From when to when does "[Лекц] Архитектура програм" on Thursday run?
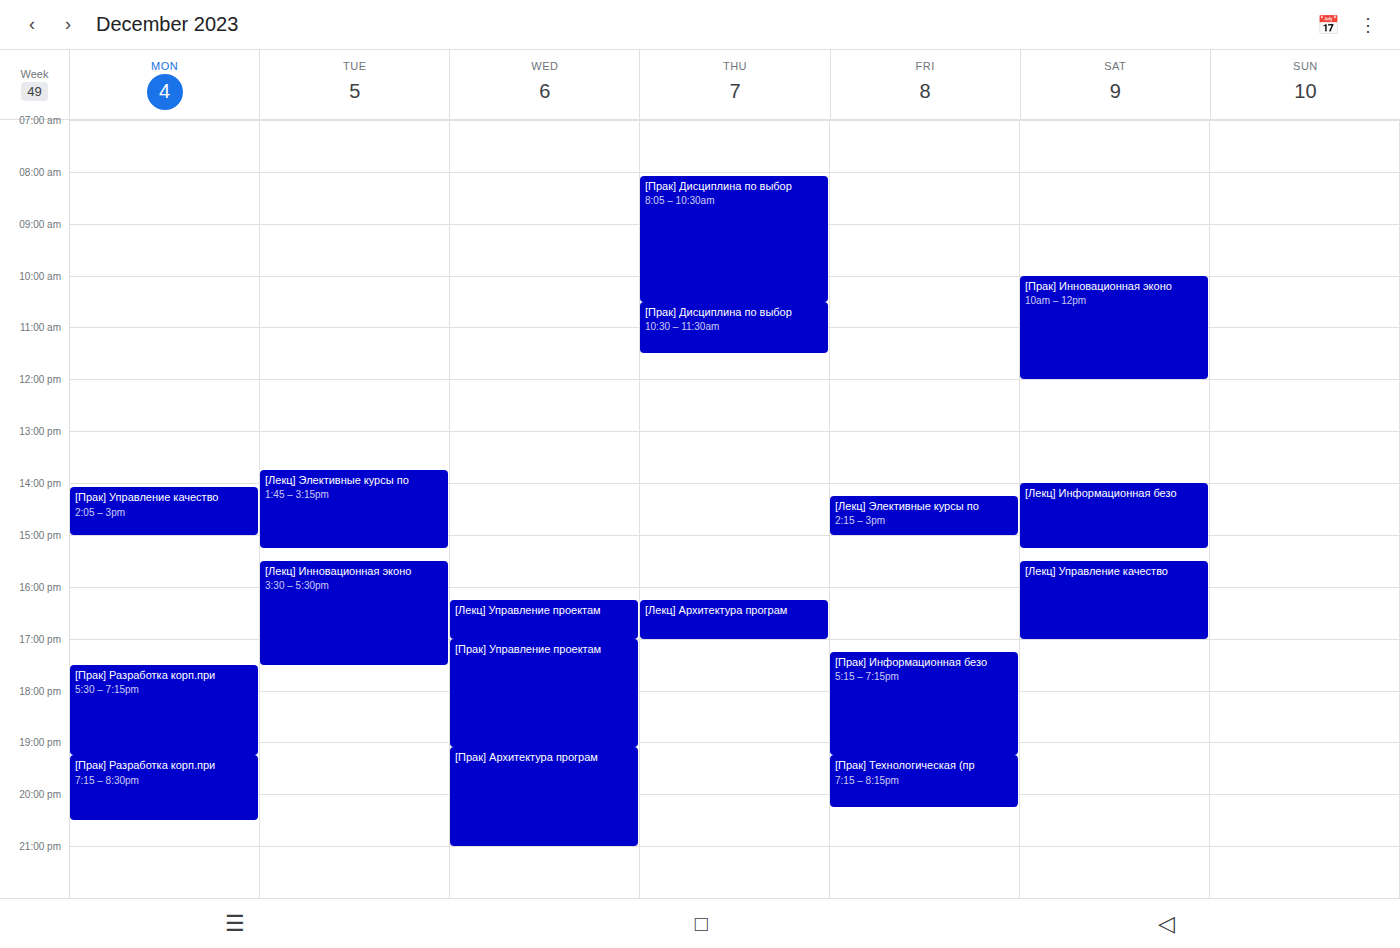
4:15 PM to 5:00 PM